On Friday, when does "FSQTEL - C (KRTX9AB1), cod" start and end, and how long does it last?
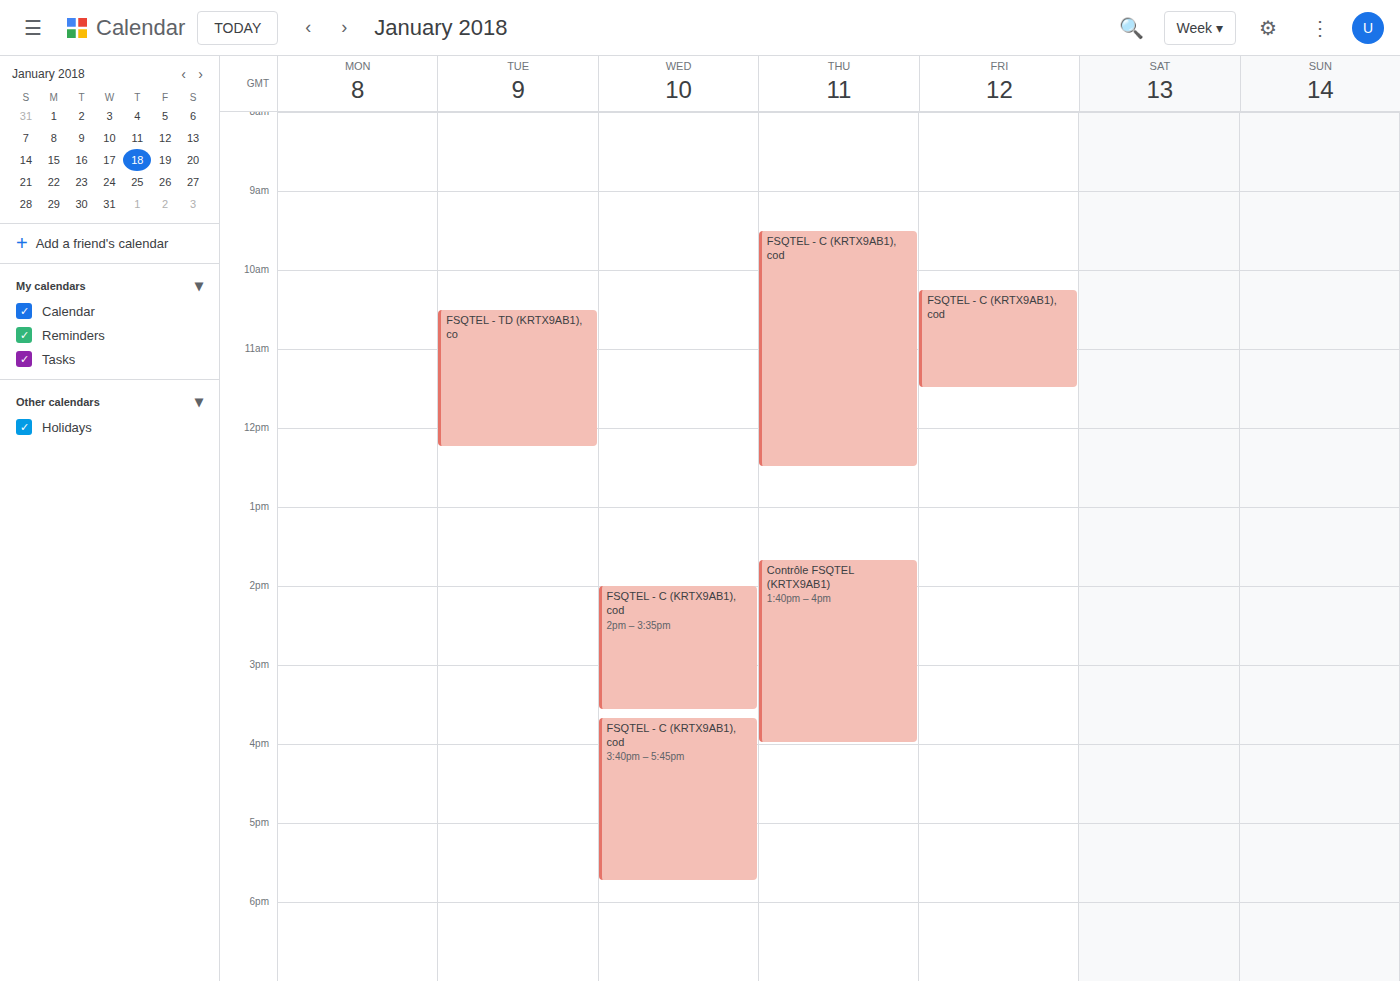
10:15 to 11:30, 1 hour 15 minutes